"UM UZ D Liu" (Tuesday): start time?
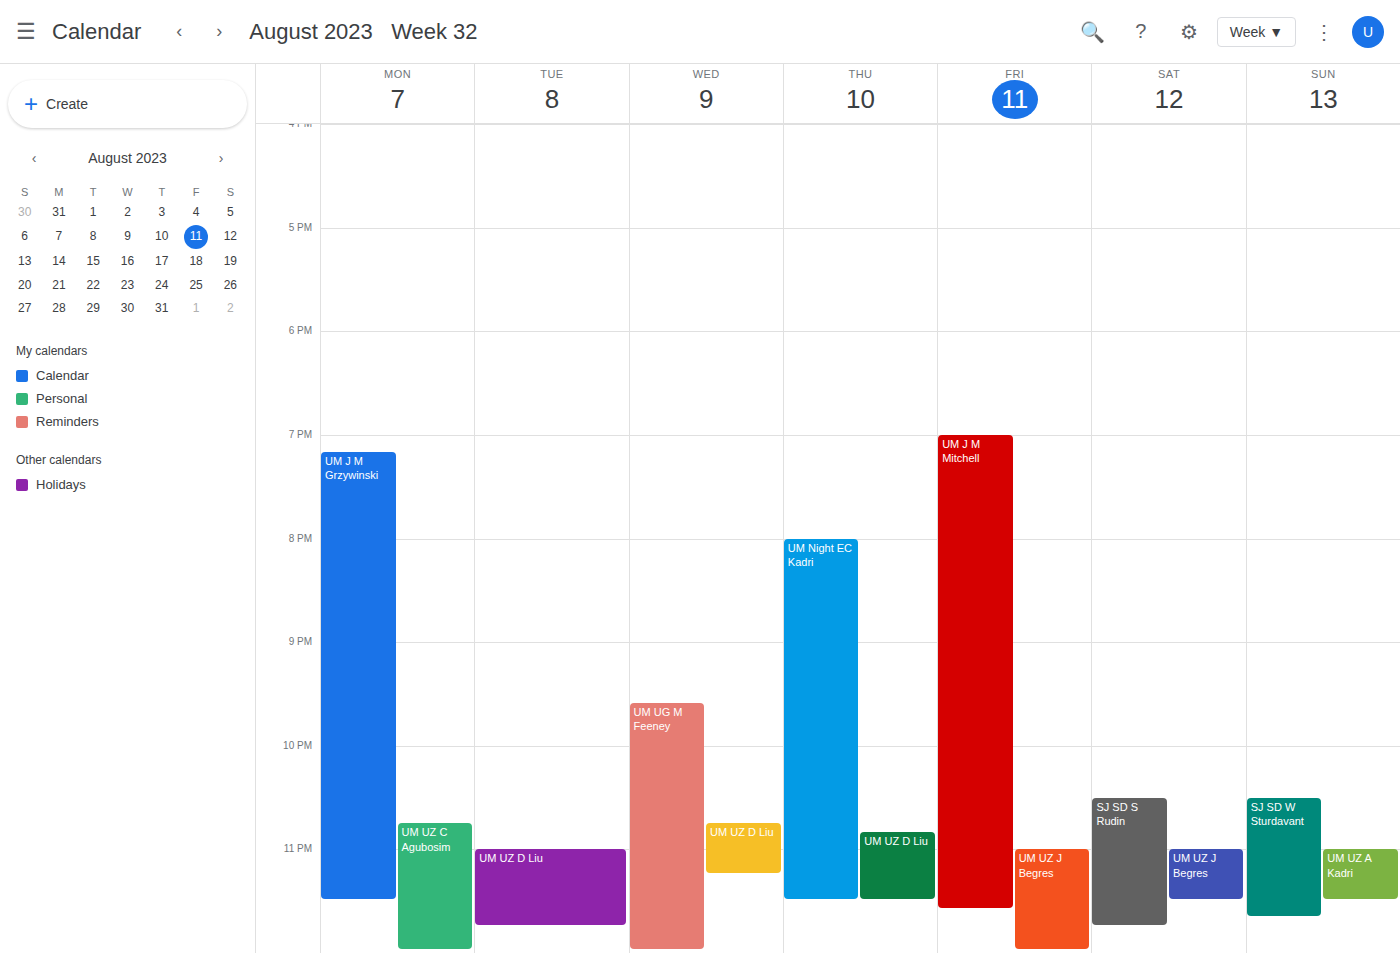
11:00 PM